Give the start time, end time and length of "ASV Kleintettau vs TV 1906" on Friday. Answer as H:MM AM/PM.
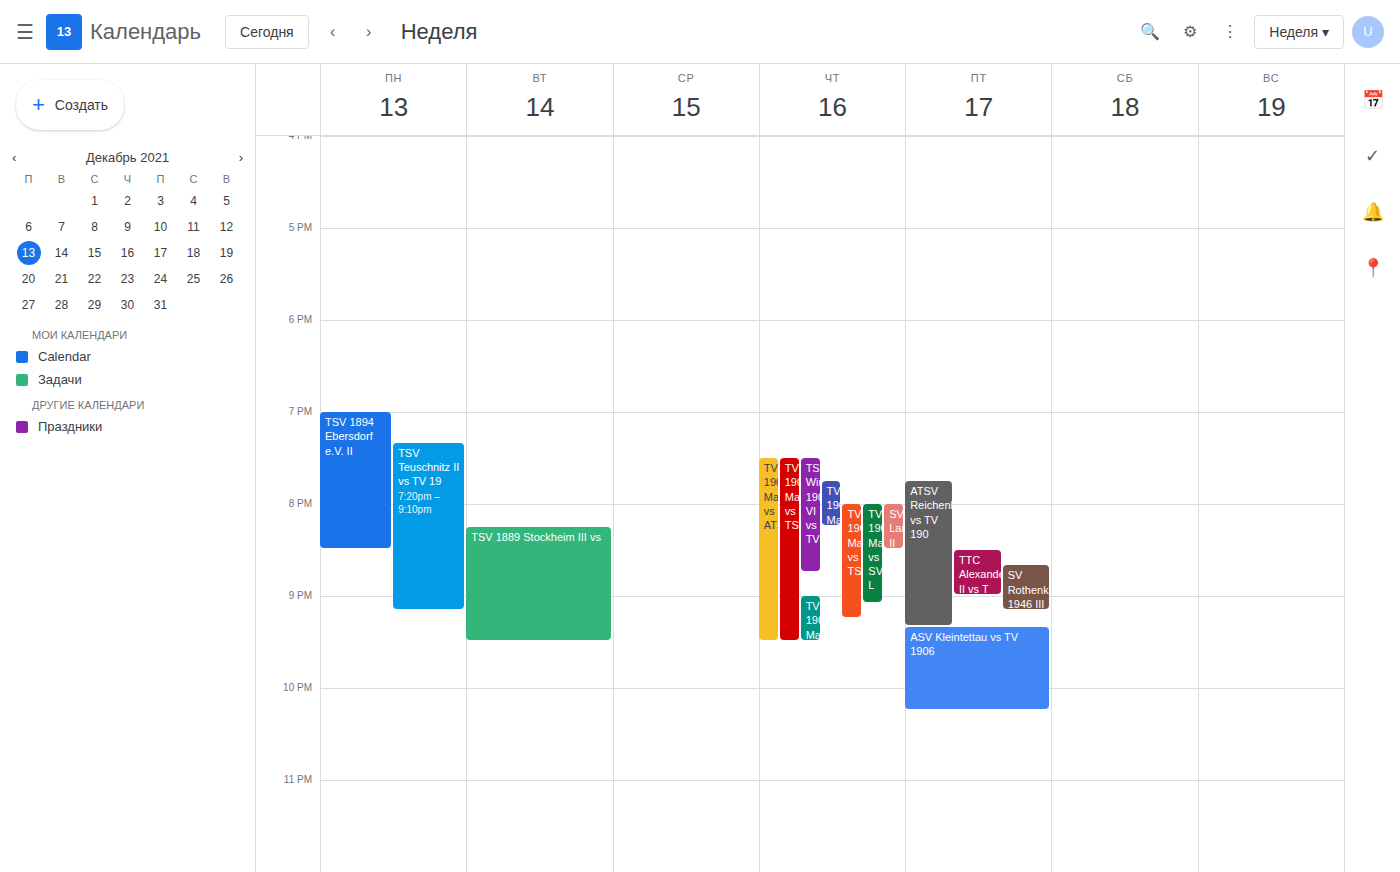
9:20 PM to 10:15 PM, 55 minutes